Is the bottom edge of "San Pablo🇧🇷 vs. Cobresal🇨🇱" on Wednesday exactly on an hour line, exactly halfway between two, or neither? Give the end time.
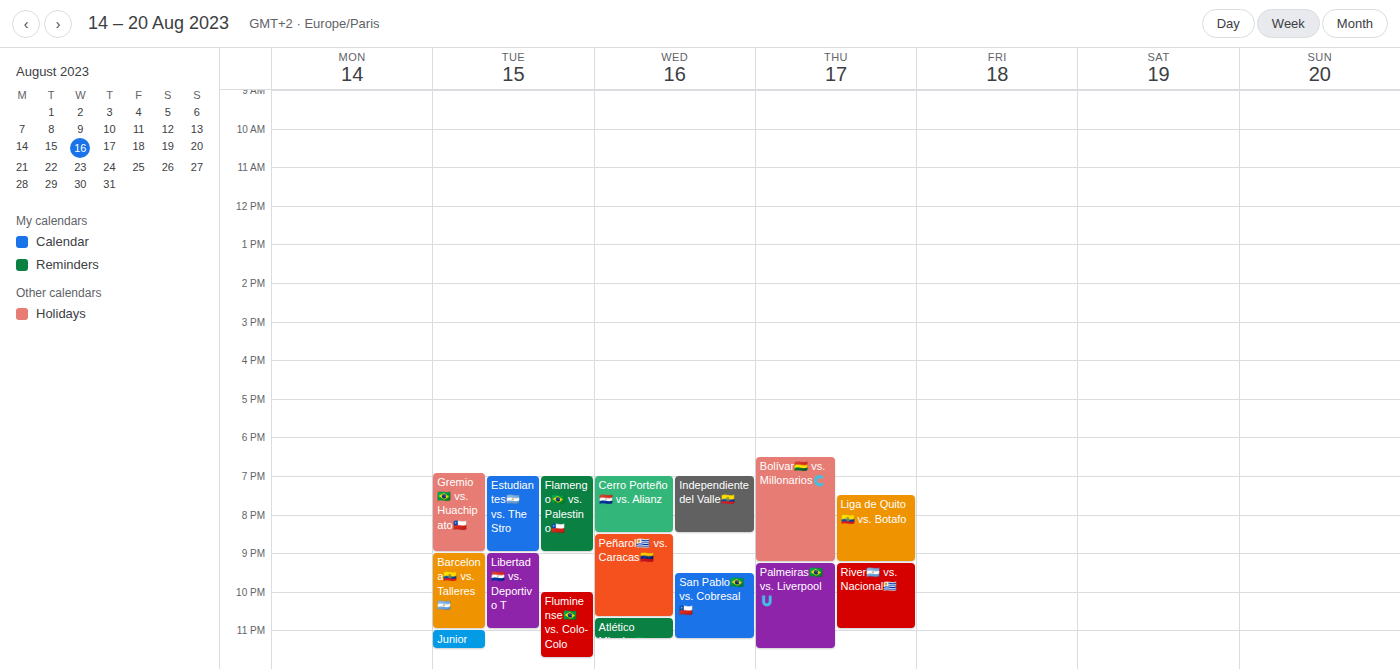
11:15 PM -- neither: a quarter of the way from the 11 PM line to the 12 AM line.